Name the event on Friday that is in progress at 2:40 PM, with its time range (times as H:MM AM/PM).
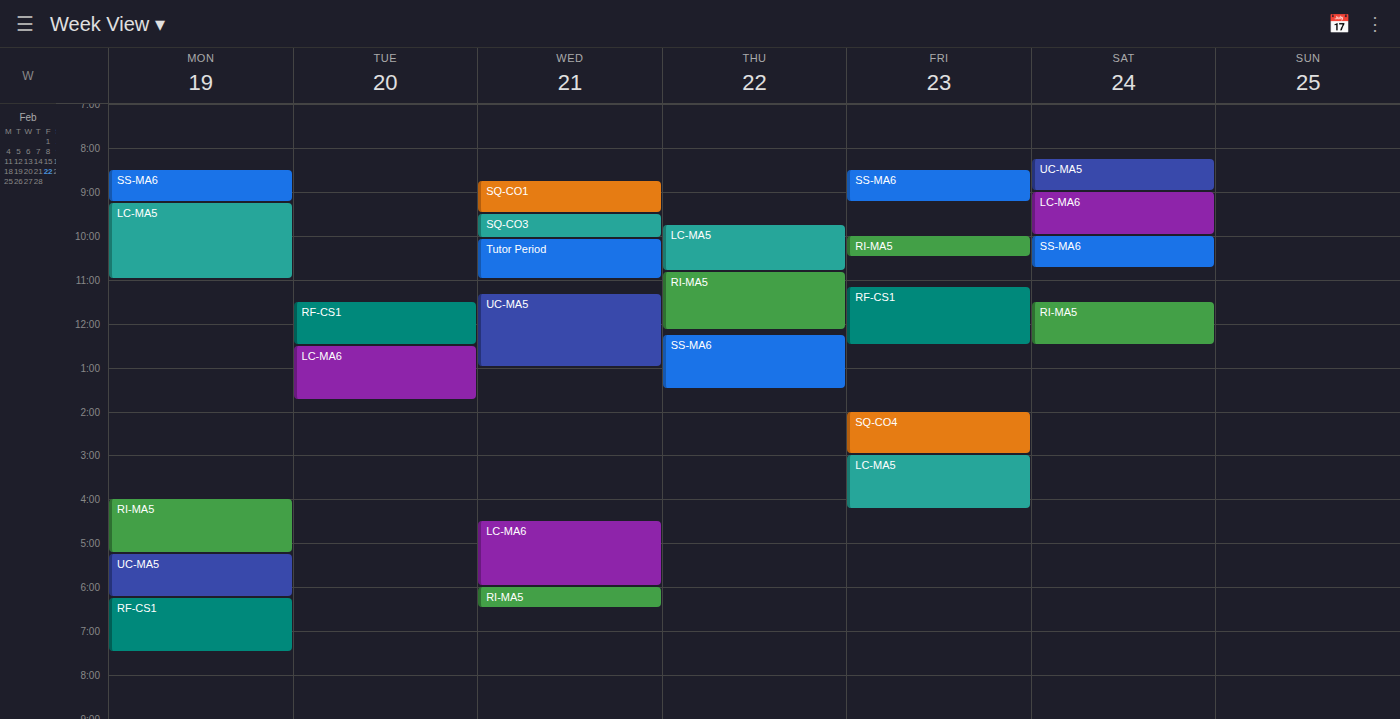
"SQ-CO4", 2:00 PM to 3:00 PM